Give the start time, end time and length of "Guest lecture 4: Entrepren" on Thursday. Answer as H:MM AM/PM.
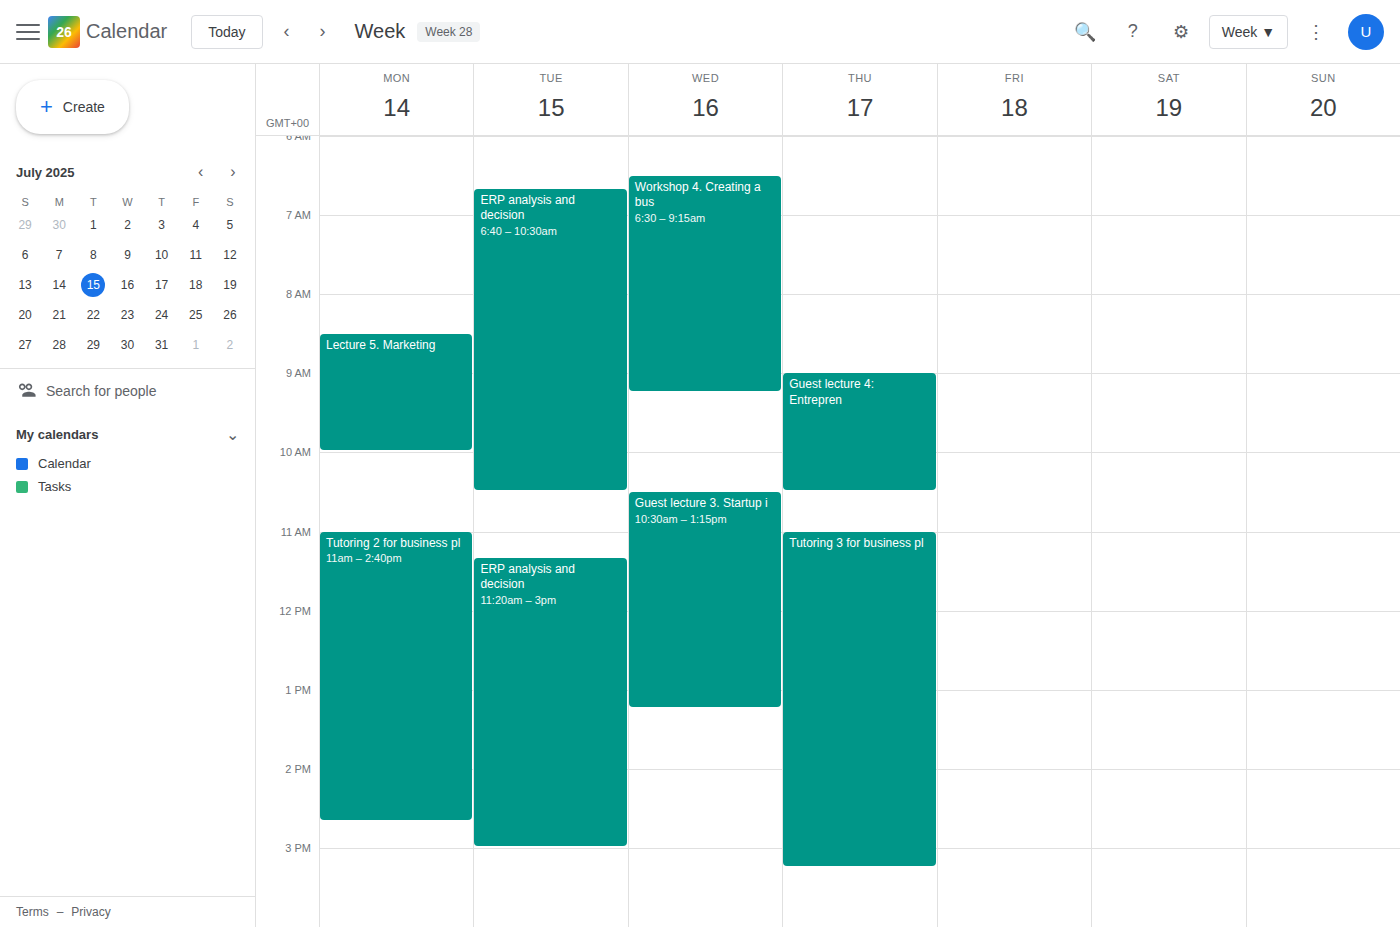
9:00 AM to 10:30 AM, 1 hour 30 minutes